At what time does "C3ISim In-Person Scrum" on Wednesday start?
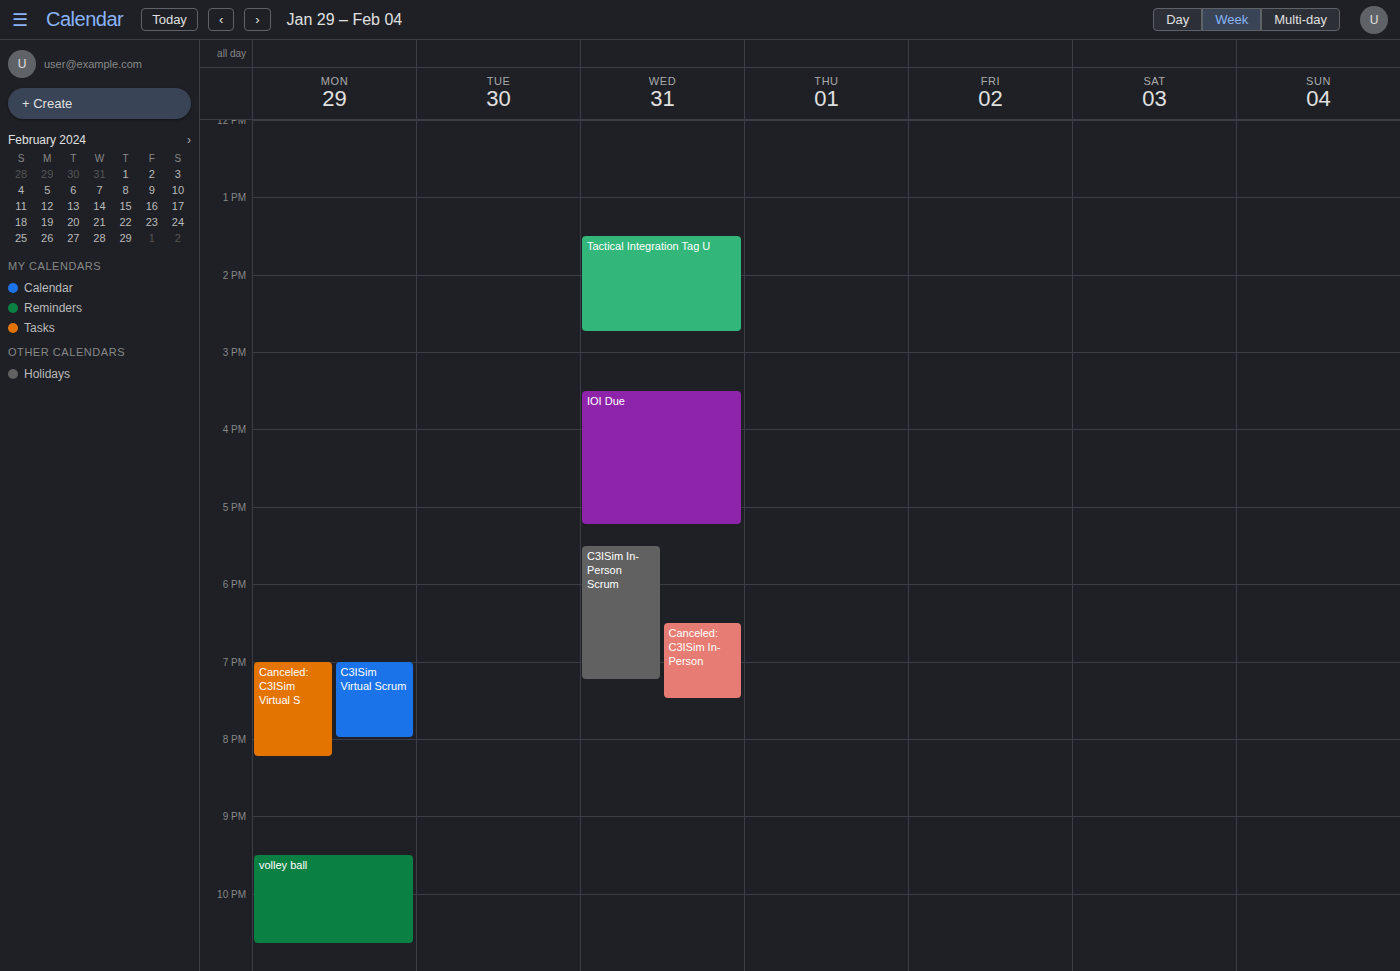
5:30 PM